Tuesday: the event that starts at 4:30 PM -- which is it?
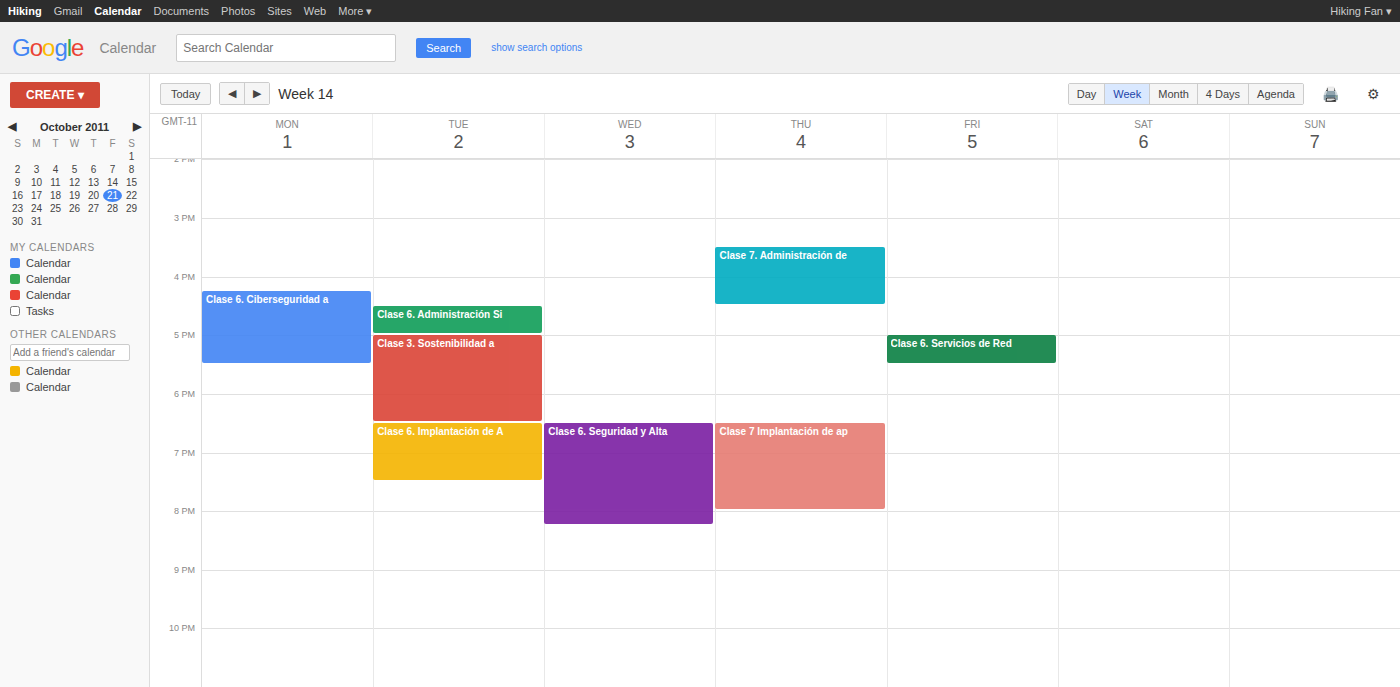
"Clase 6. Administración Si"